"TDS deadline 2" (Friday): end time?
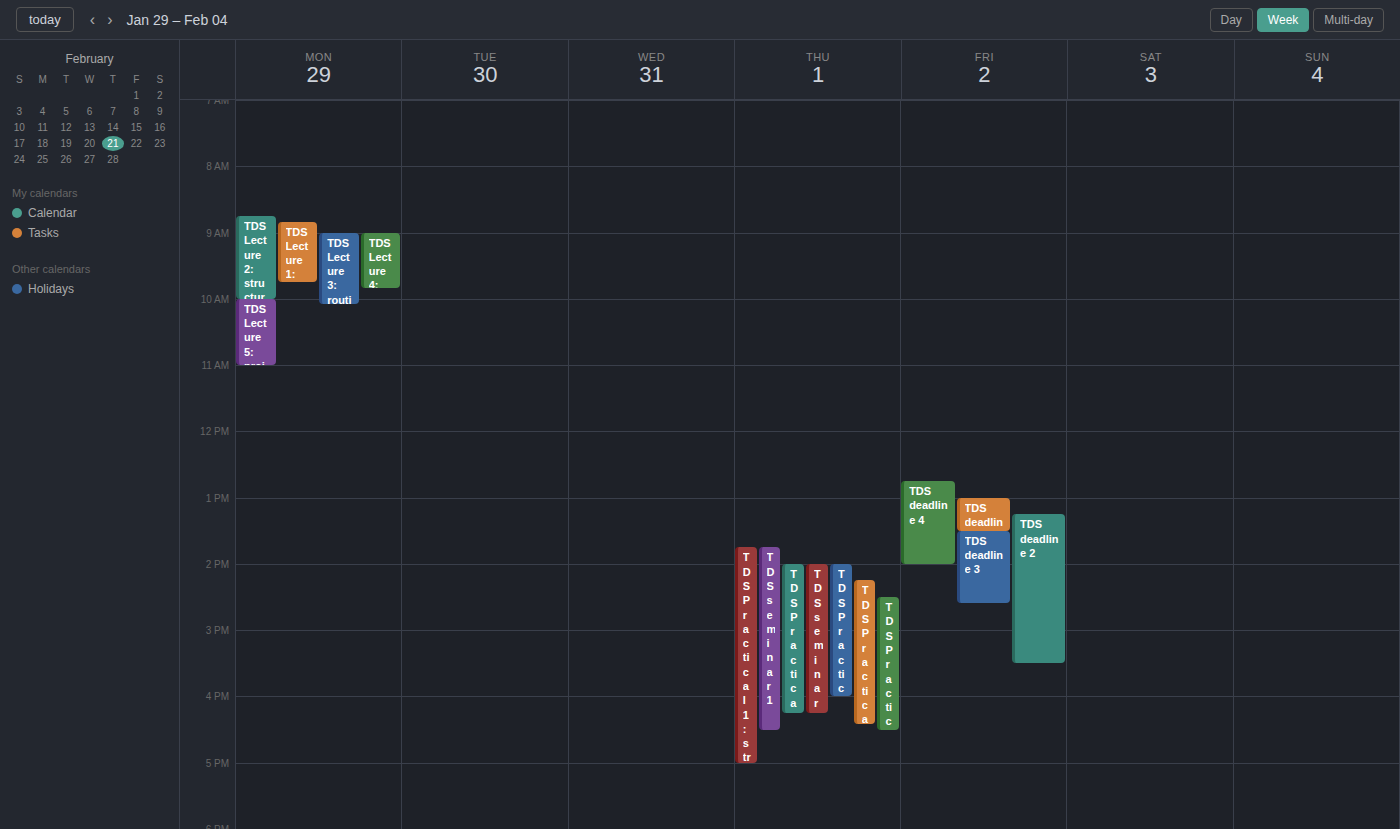
3:30 PM